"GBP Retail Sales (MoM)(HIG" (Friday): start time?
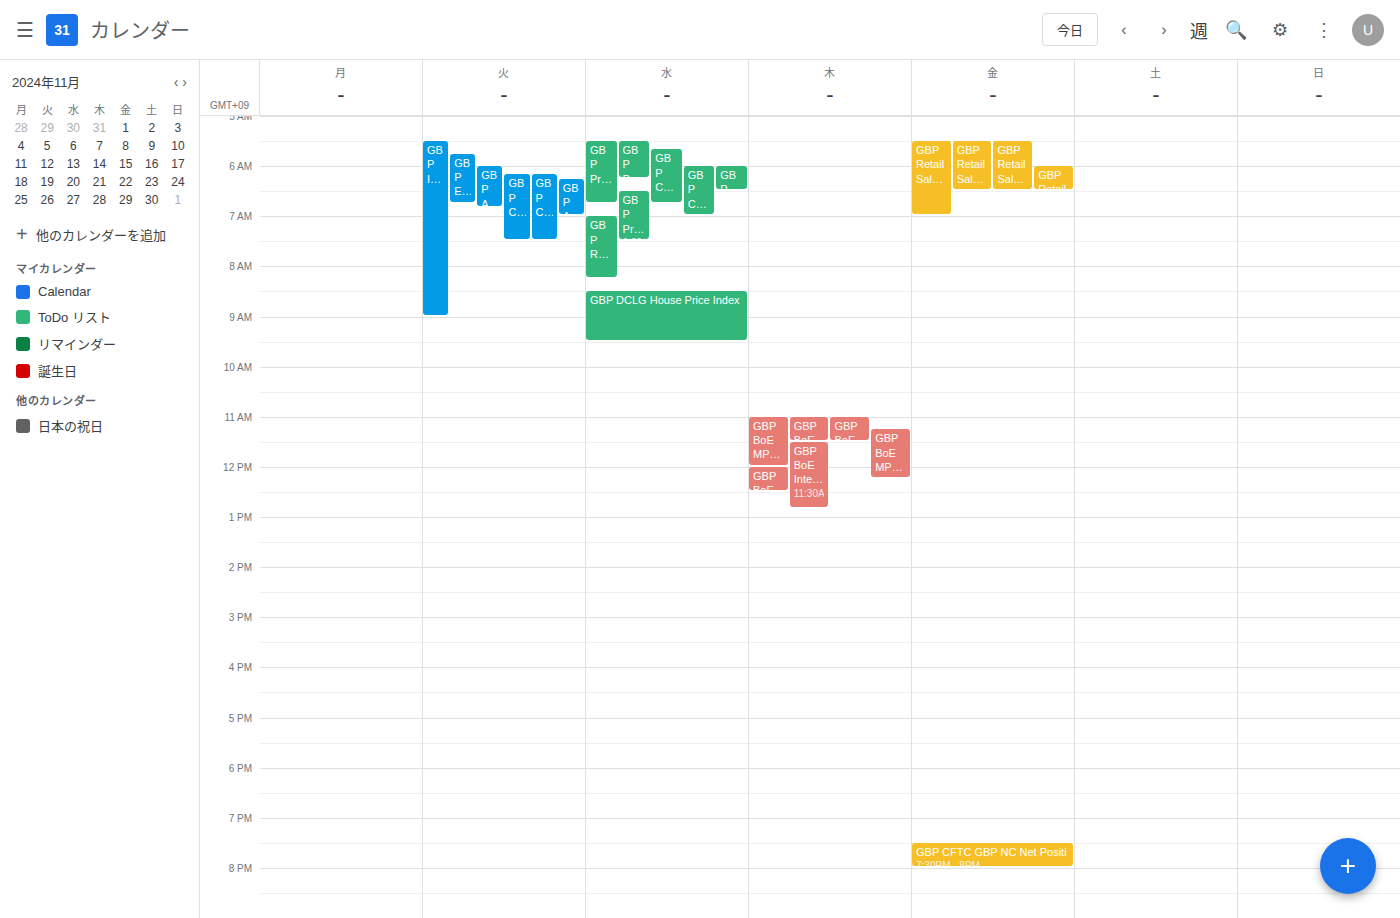
5:30 AM